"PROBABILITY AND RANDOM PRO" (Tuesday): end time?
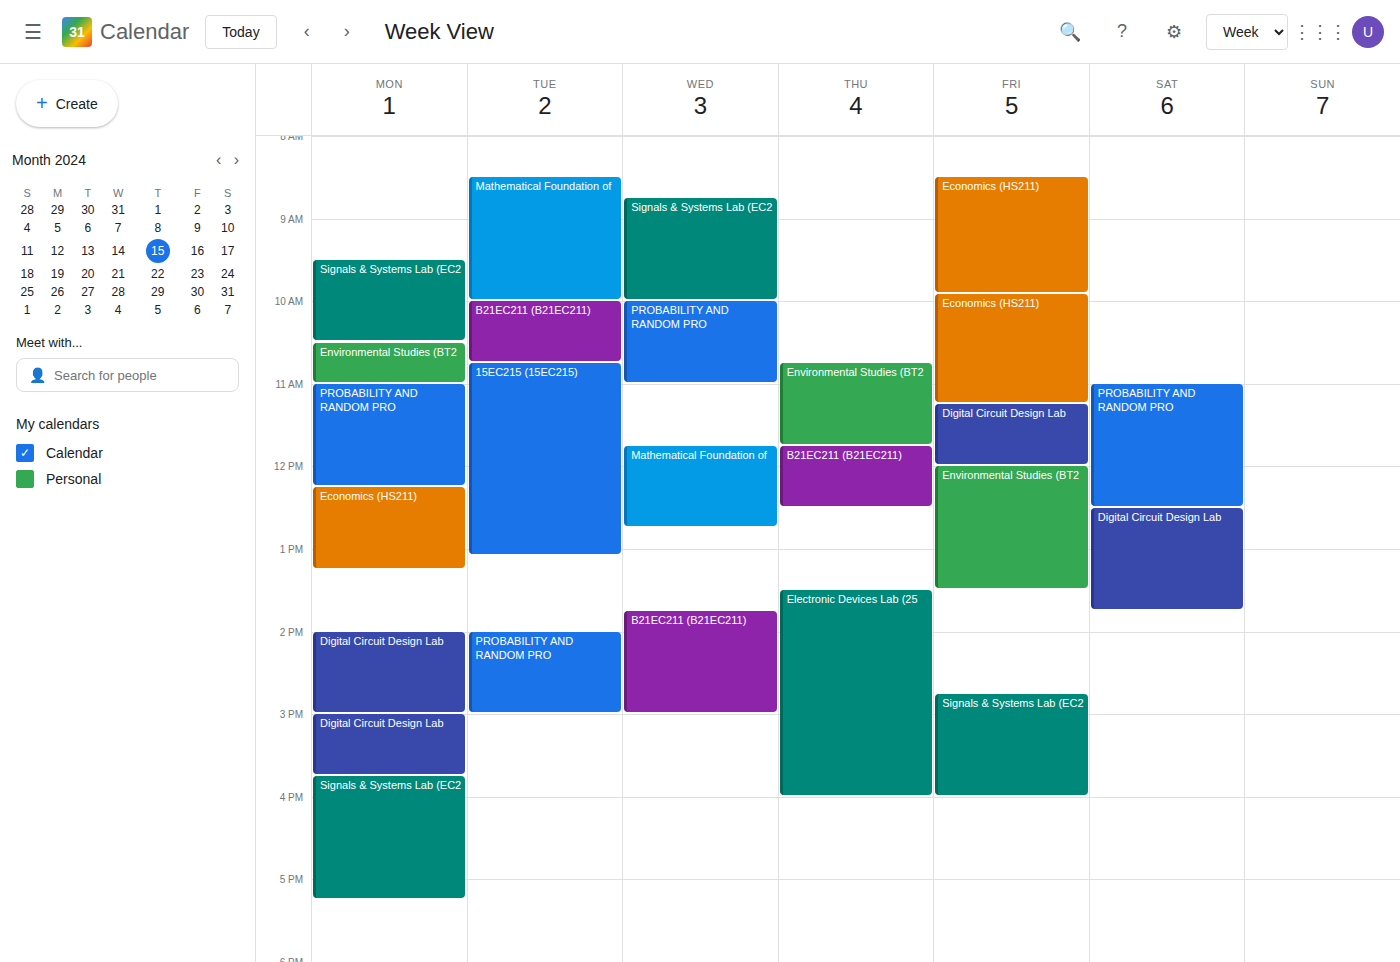
3:00 PM